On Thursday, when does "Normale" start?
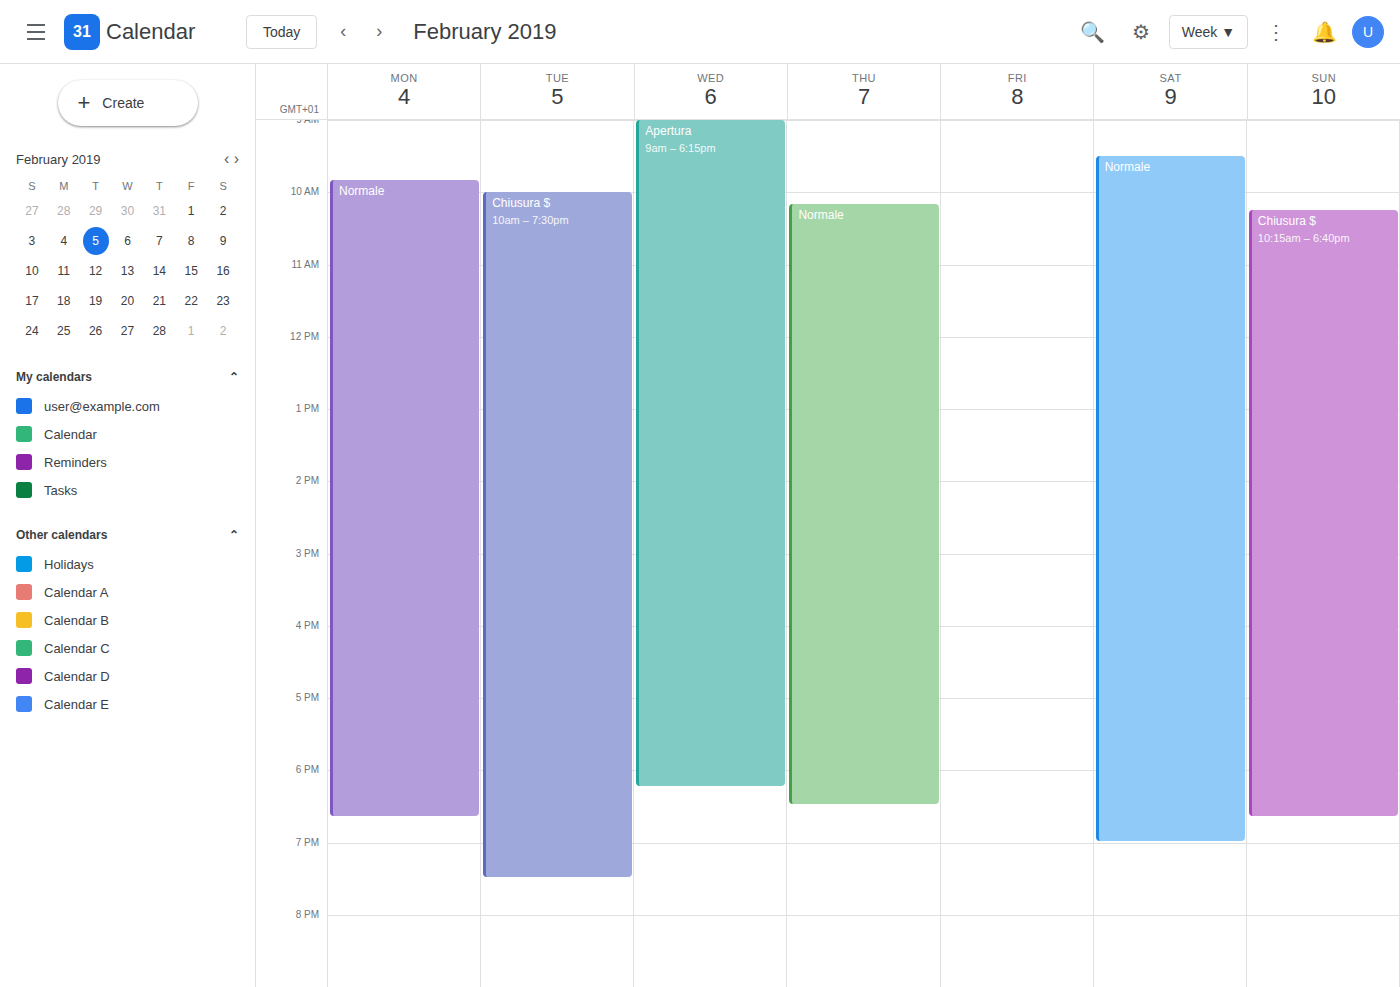
10:10 AM